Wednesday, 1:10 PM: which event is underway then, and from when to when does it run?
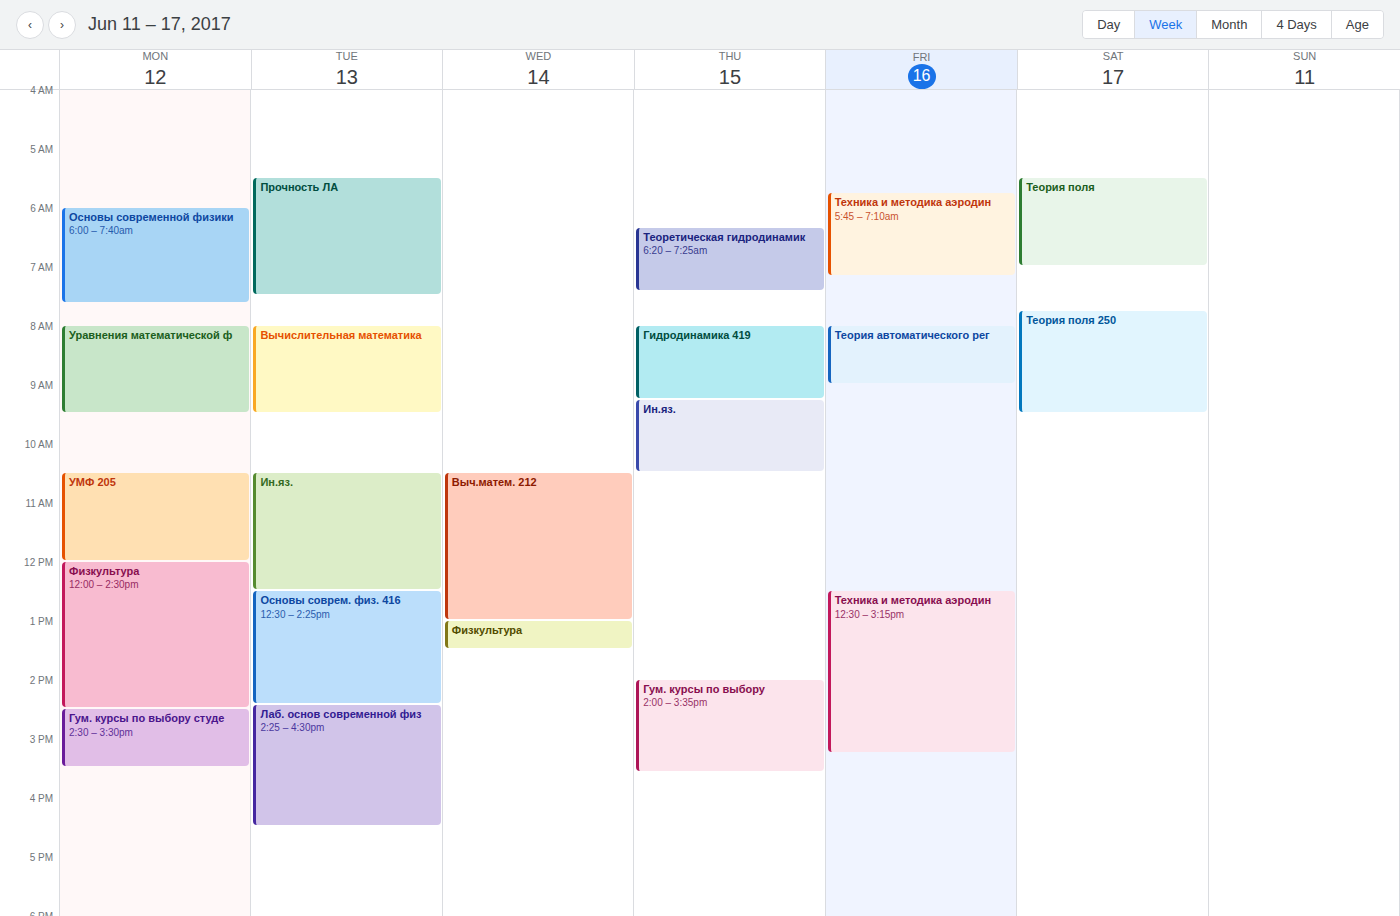
"Физкультура", 1:00 PM to 1:30 PM